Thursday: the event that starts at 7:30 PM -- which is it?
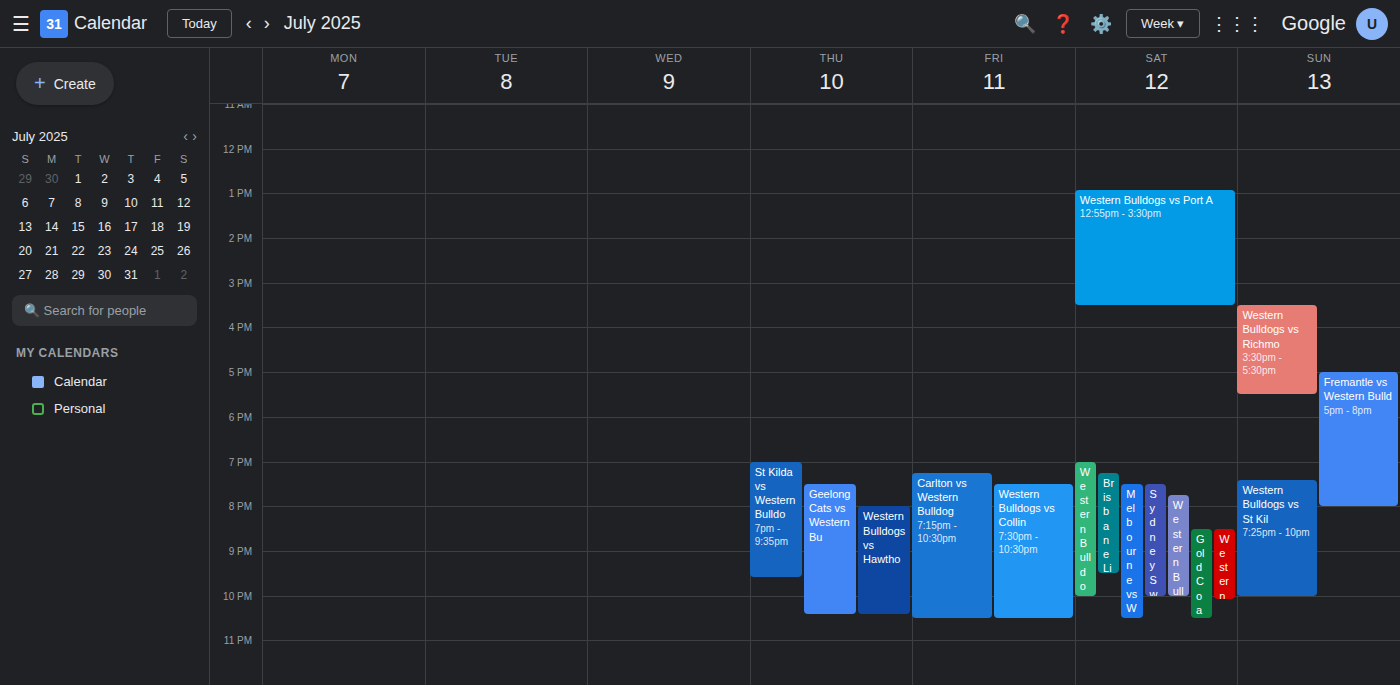
"Geelong Cats vs Western Bu"